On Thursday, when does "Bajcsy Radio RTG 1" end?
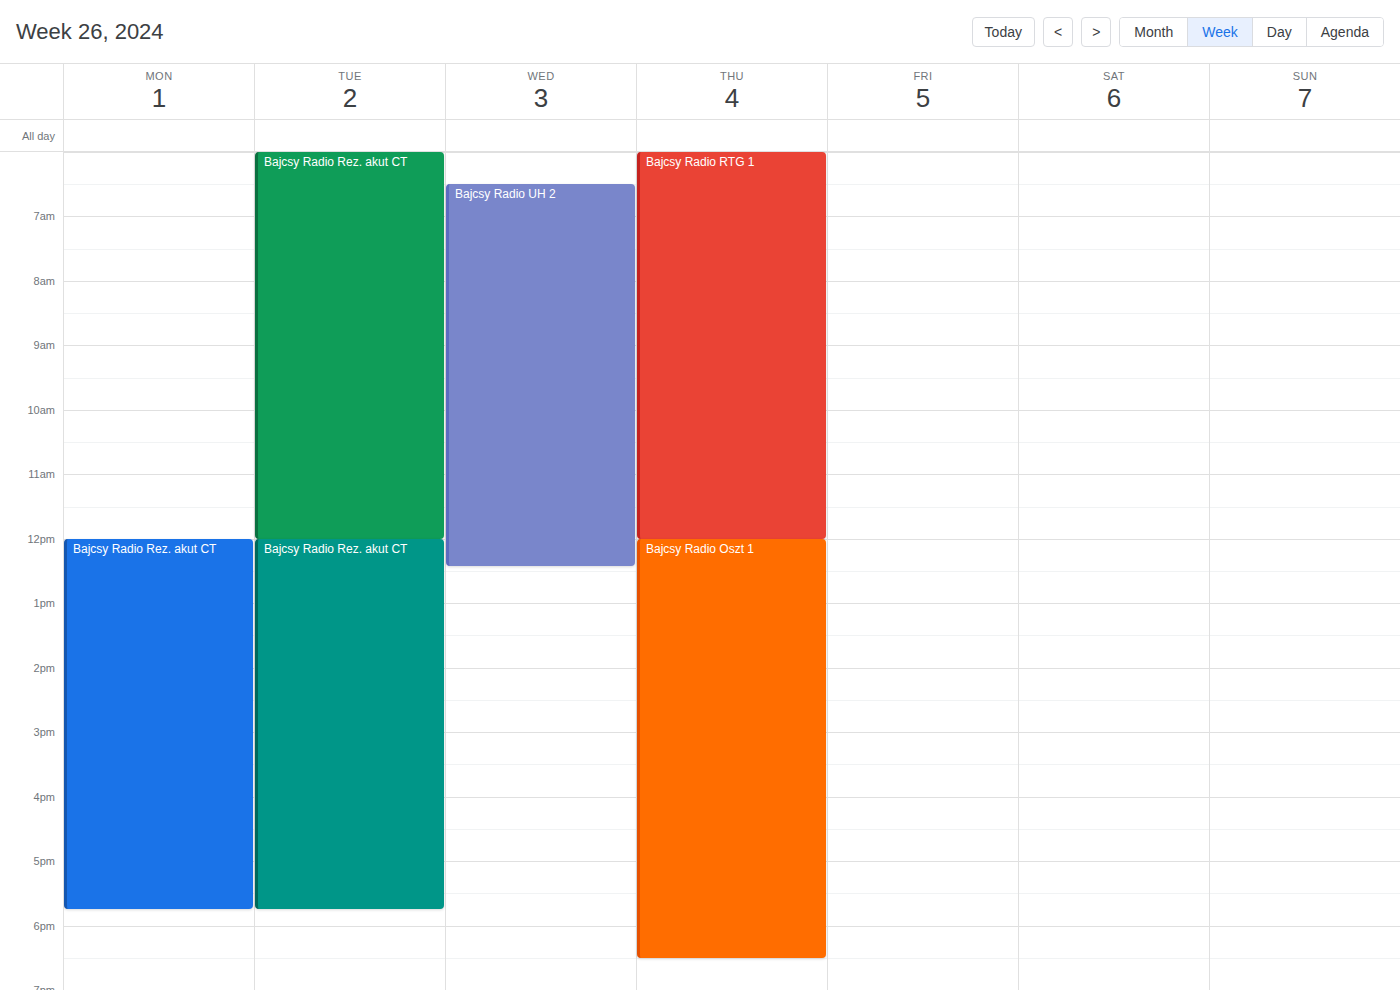
12:00